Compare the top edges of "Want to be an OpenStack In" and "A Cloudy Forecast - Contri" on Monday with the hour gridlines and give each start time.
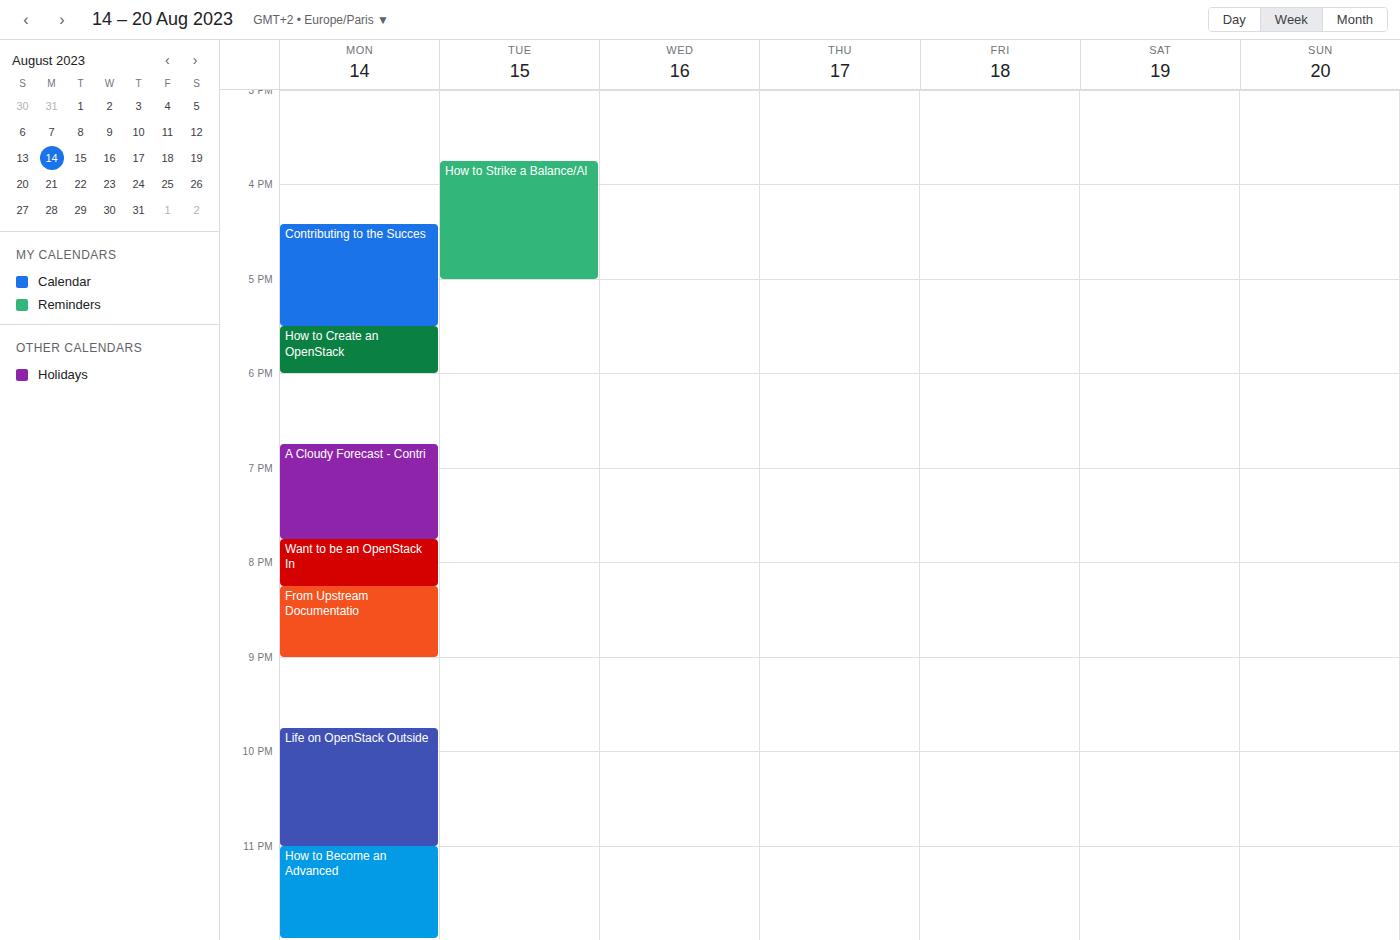
"Want to be an OpenStack In": 7:45 PM, neither: three quarters of the way from the 7 PM line to the 8 PM line. "A Cloudy Forecast - Contri": 6:45 PM, neither: three quarters of the way from the 6 PM line to the 7 PM line.